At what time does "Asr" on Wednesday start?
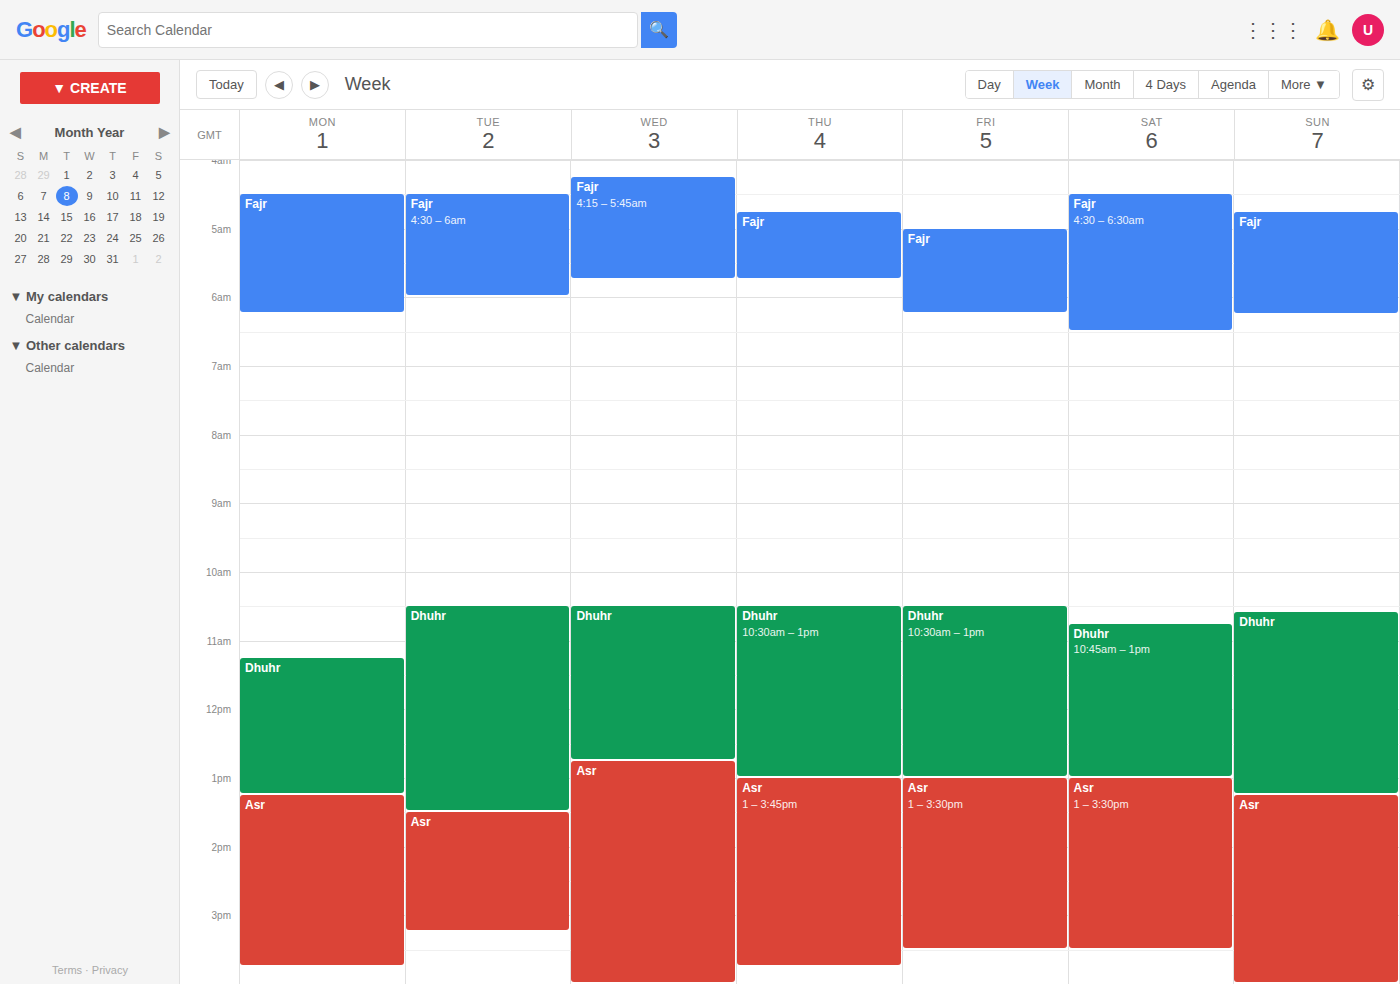
12:45 PM